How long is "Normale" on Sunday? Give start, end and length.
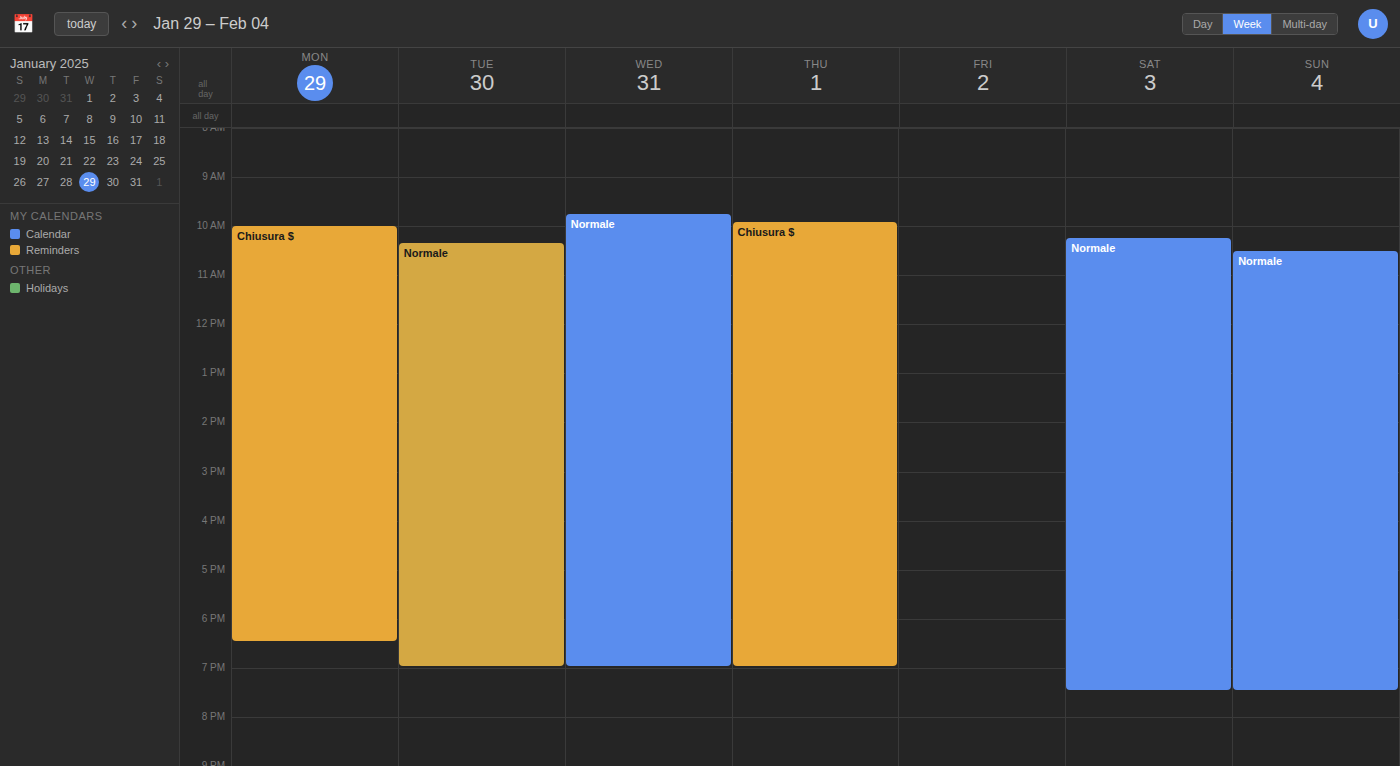
10:30 AM to 7:30 PM, 9 hours